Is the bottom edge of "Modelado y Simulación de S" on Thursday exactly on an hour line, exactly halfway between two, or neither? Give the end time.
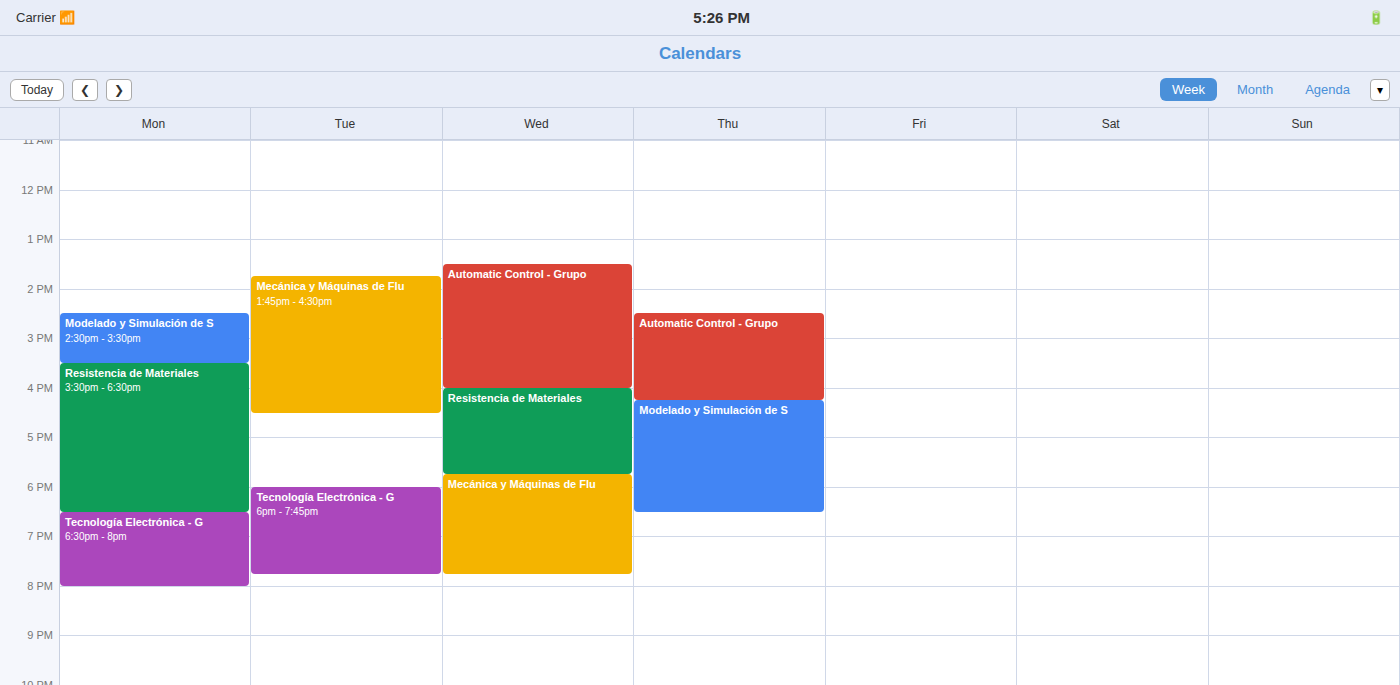
18:30 -- halfway between the 18:00 and 19:00 lines.